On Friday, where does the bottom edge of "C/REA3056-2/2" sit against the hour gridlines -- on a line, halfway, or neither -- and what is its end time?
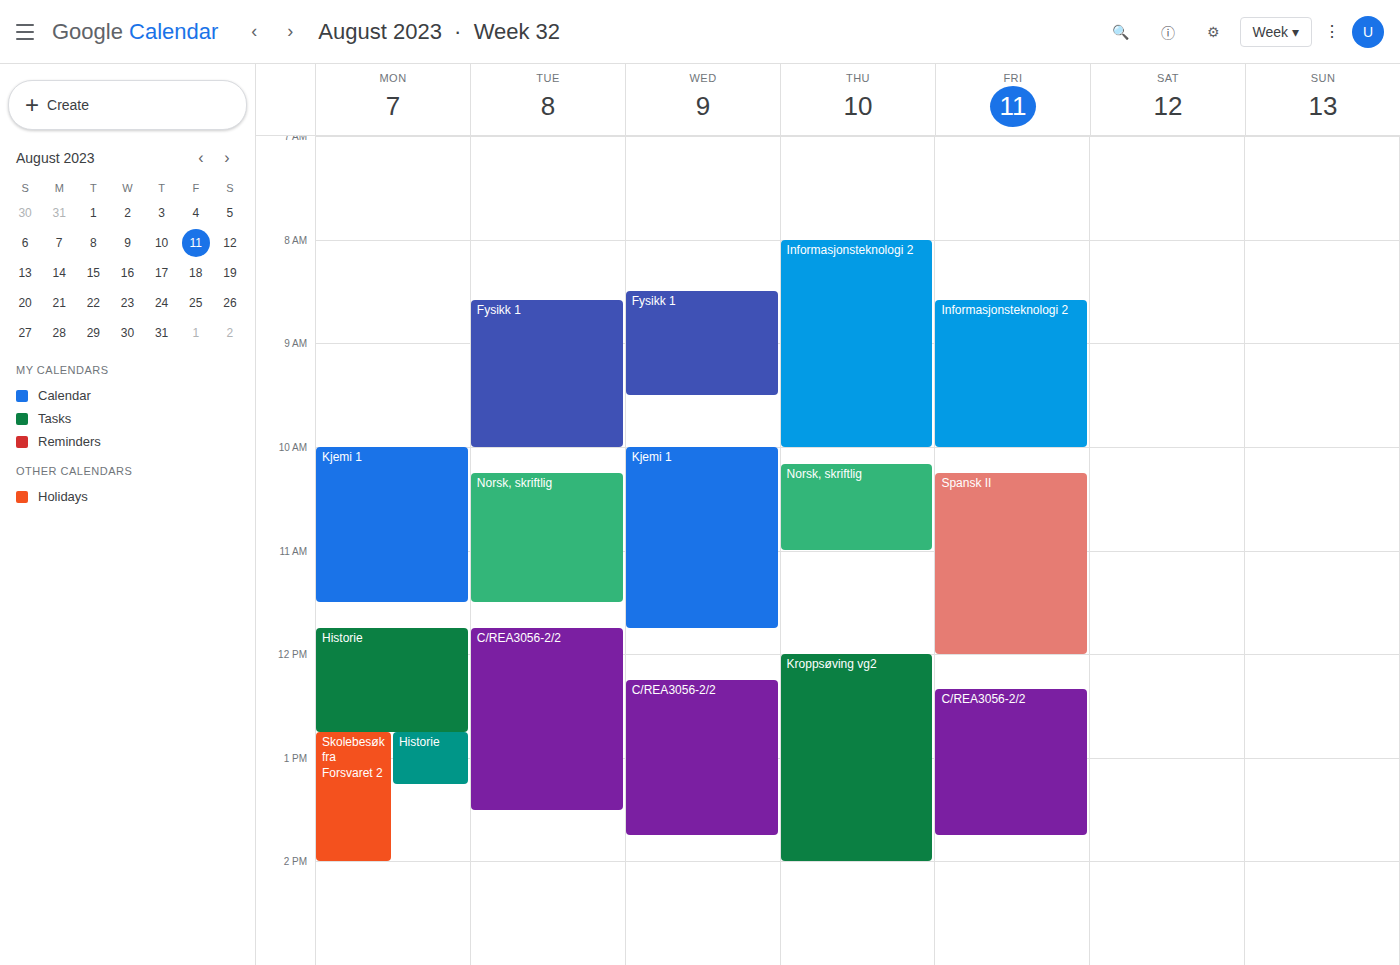
13:45 -- neither: three quarters of the way from the 13:00 line to the 14:00 line.